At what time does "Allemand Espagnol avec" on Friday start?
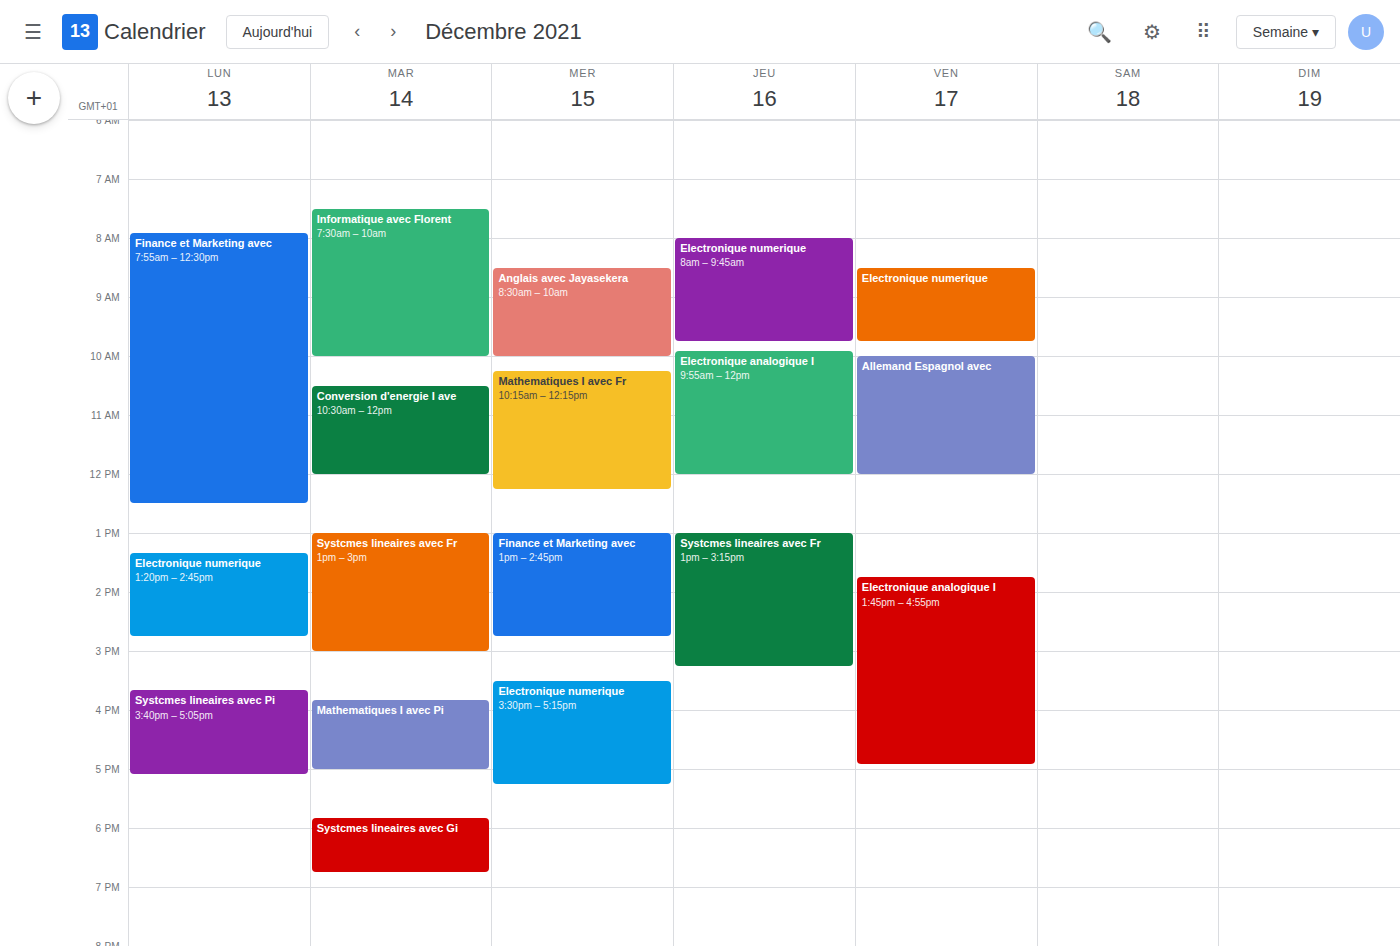
10:00